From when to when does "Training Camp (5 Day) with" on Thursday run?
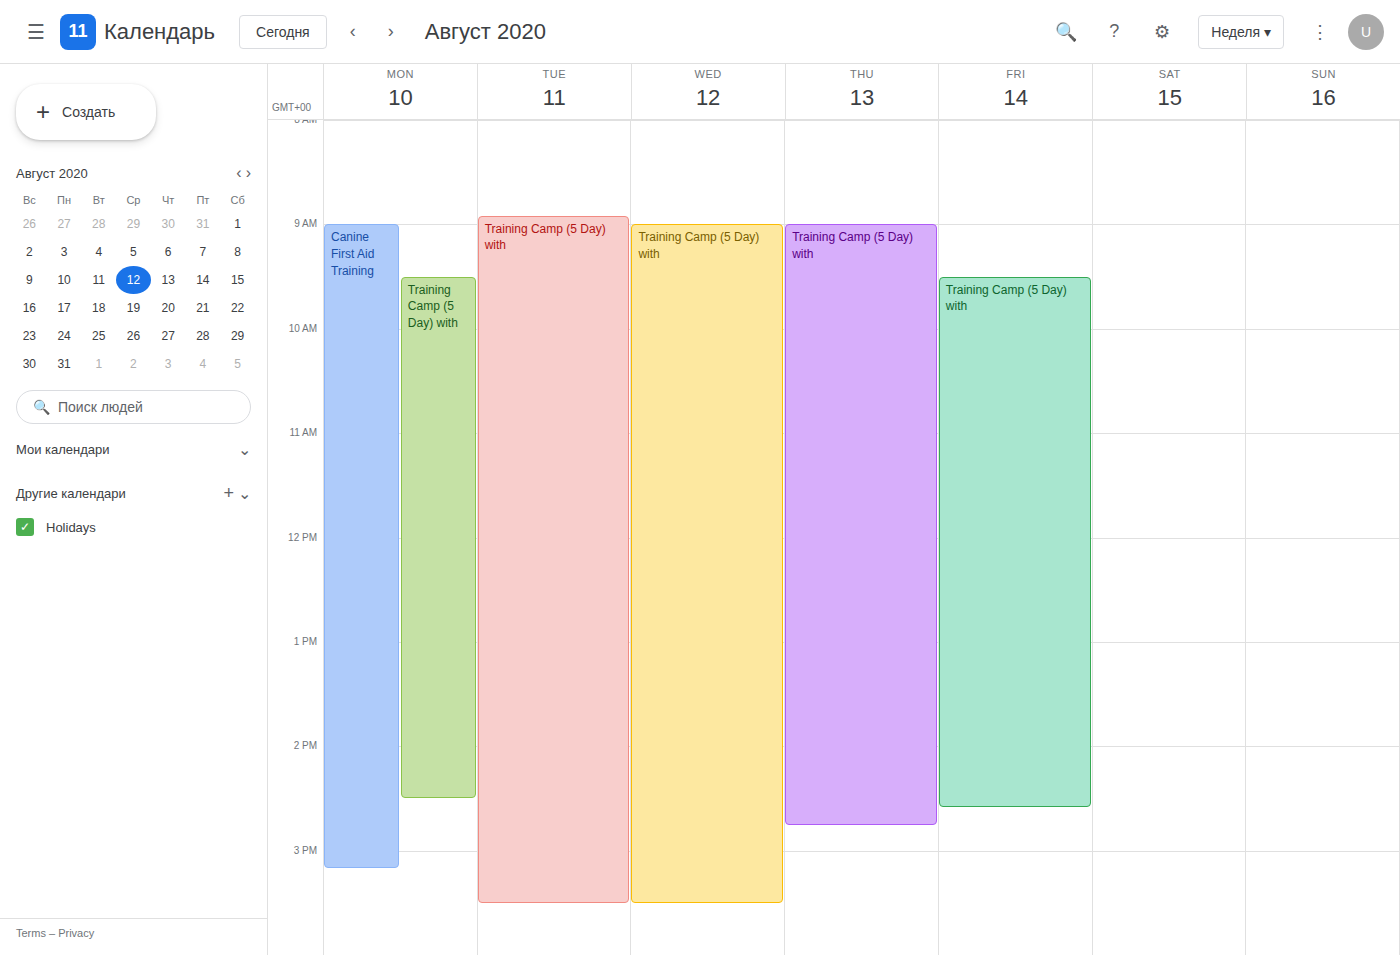
9:00 AM to 2:45 PM